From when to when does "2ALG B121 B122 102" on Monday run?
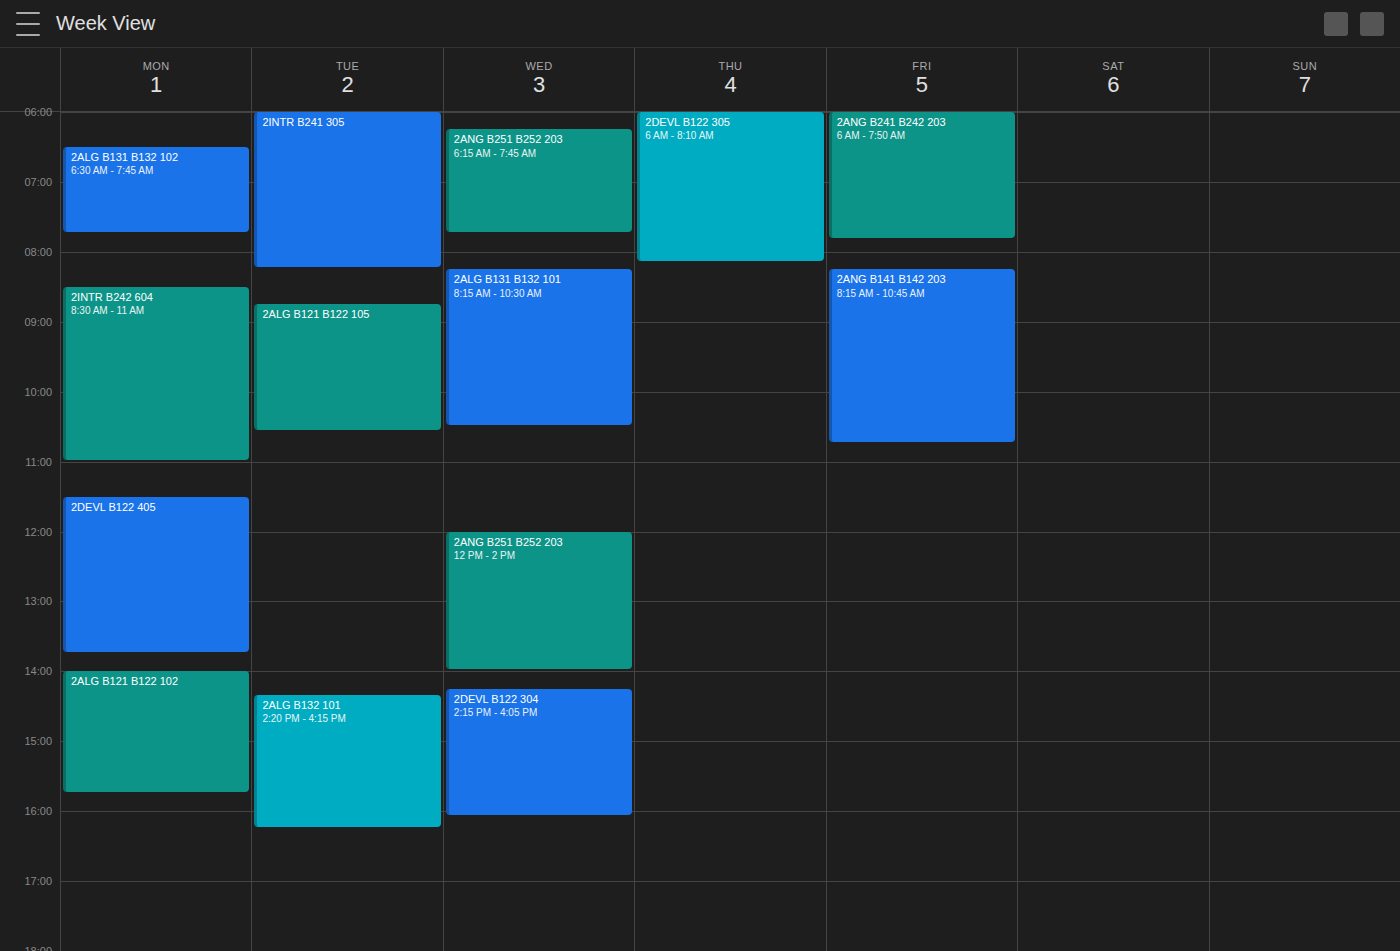
2:00 PM to 3:45 PM